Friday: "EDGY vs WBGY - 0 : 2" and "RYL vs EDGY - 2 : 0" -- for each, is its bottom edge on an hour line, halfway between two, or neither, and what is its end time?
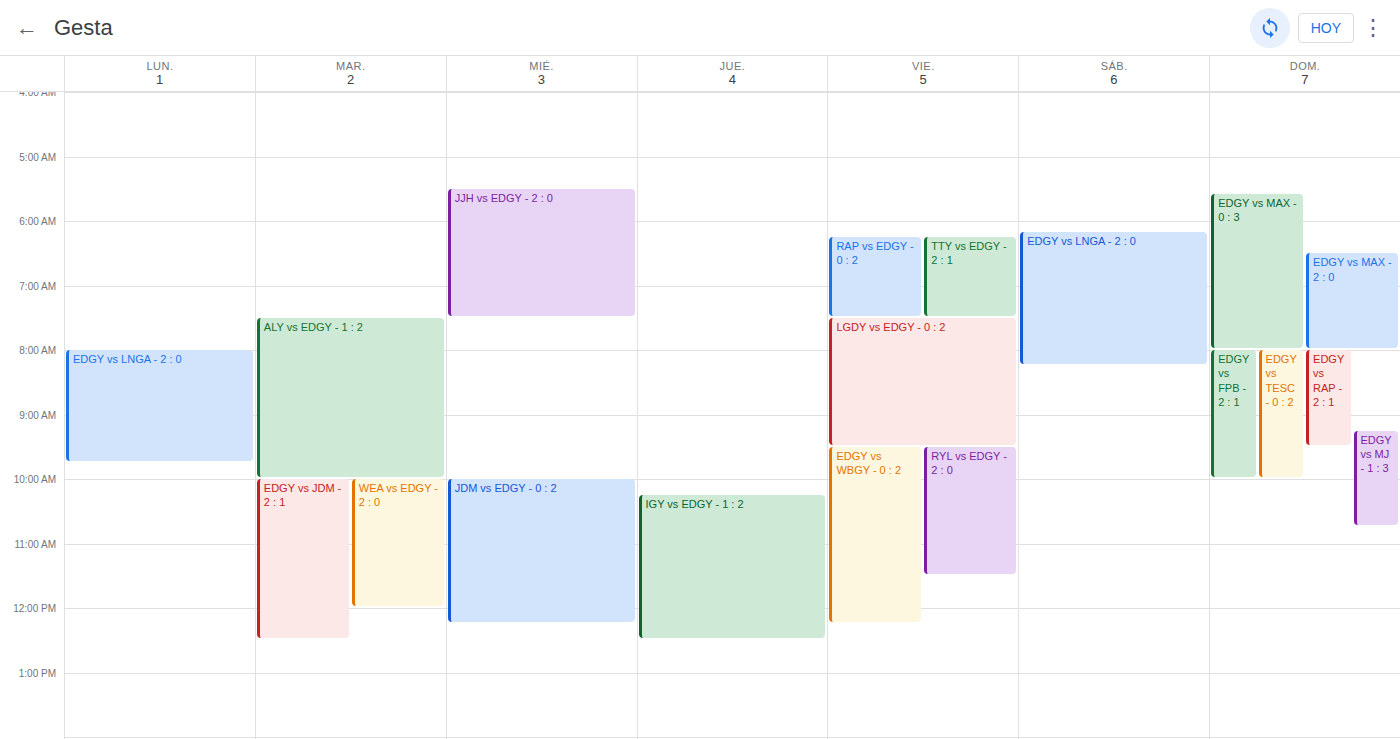
"EDGY vs WBGY - 0 : 2": 12:15 PM, neither: a quarter of the way from the 12 PM line to the 1 PM line. "RYL vs EDGY - 2 : 0": 11:30 AM, halfway between the 11 AM and 12 PM lines.